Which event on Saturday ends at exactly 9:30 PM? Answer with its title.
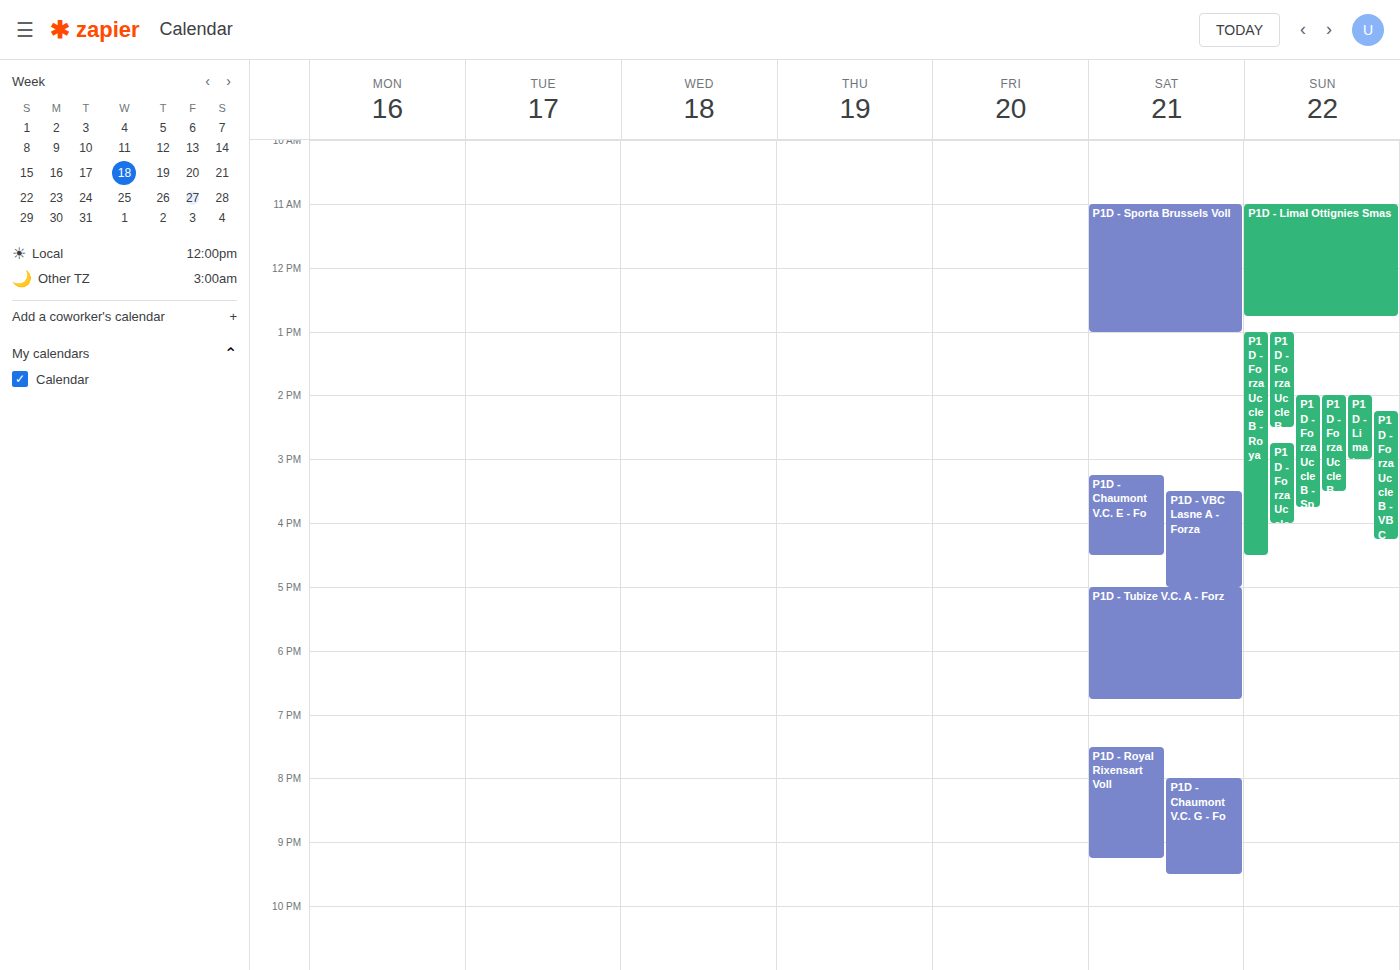
"P1D - Chaumont V.C. G - Fo"